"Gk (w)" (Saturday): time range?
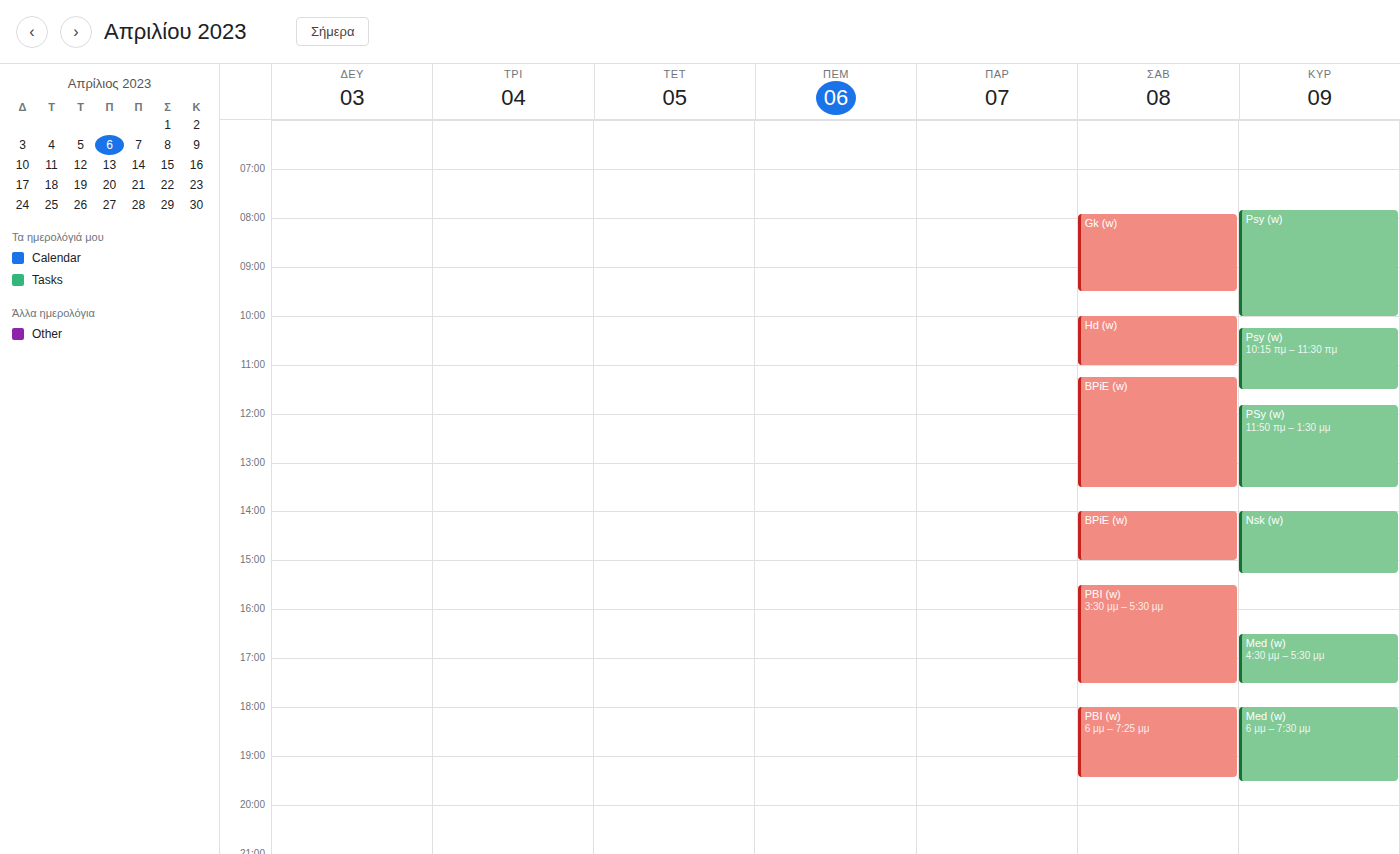
7:55 AM to 9:30 AM